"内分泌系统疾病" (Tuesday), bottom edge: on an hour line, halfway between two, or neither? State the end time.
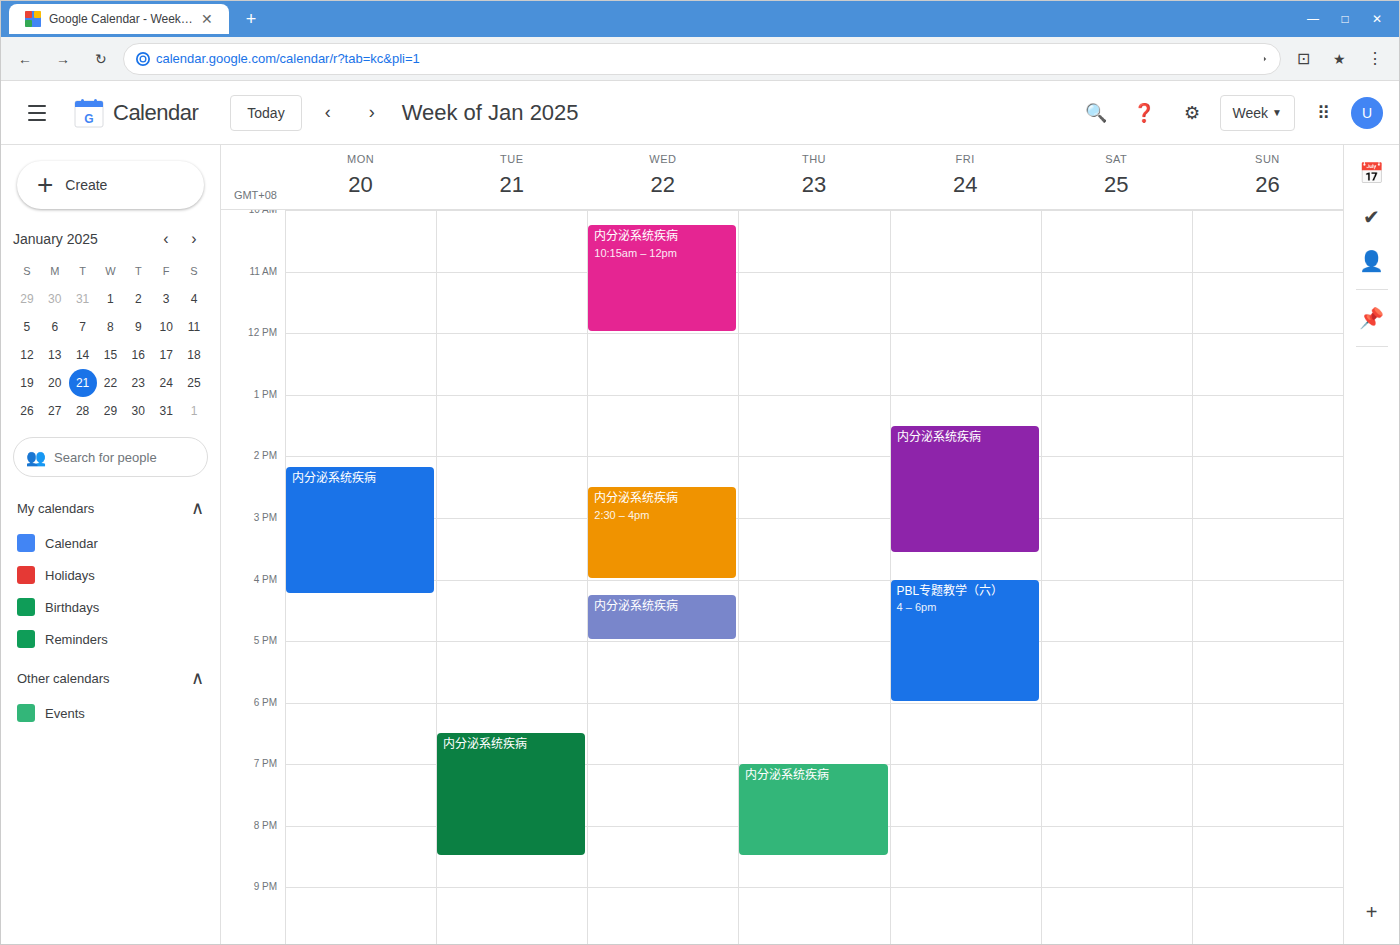
8:30 PM -- halfway between the 8 PM and 9 PM lines.